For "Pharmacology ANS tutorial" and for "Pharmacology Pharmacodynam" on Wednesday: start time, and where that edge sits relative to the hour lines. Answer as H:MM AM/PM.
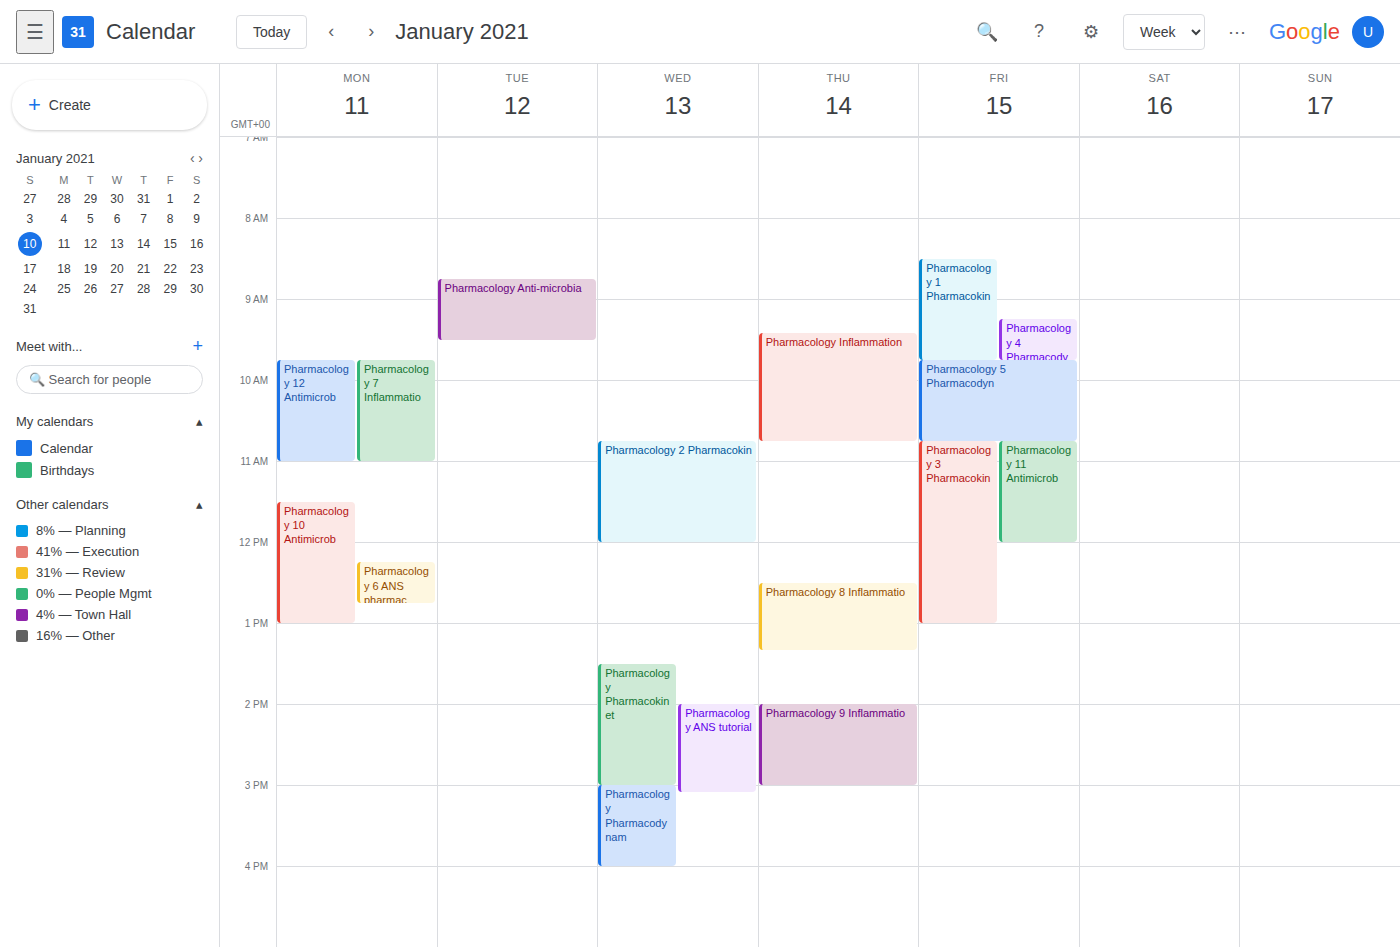
"Pharmacology ANS tutorial": 2:00 PM, exactly on the 2 PM line. "Pharmacology Pharmacodynam": 3:00 PM, exactly on the 3 PM line.